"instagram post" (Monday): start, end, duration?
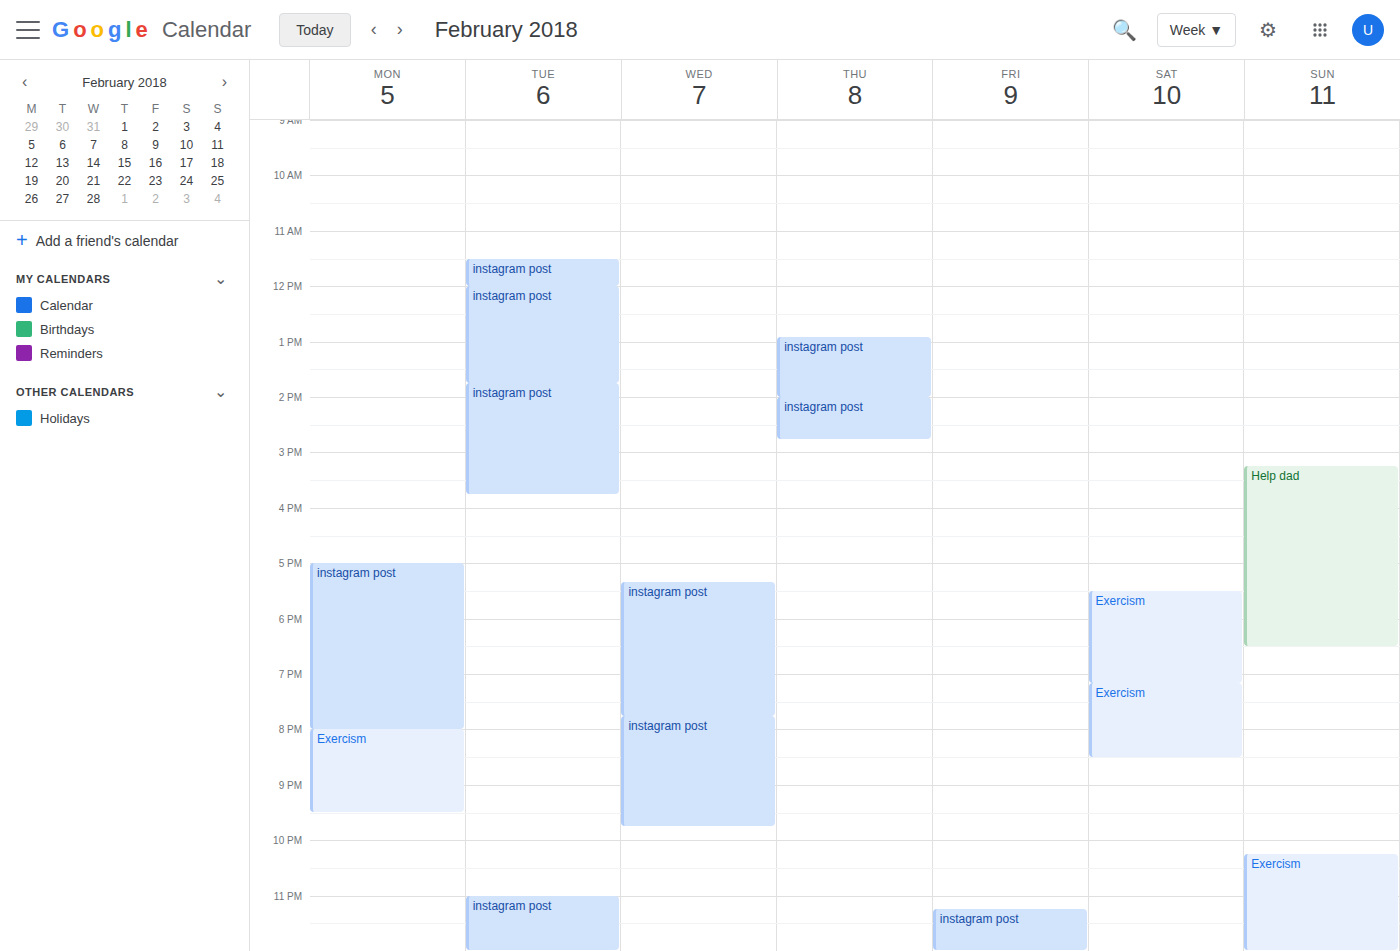
5:00 PM to 8:00 PM, 3 hours